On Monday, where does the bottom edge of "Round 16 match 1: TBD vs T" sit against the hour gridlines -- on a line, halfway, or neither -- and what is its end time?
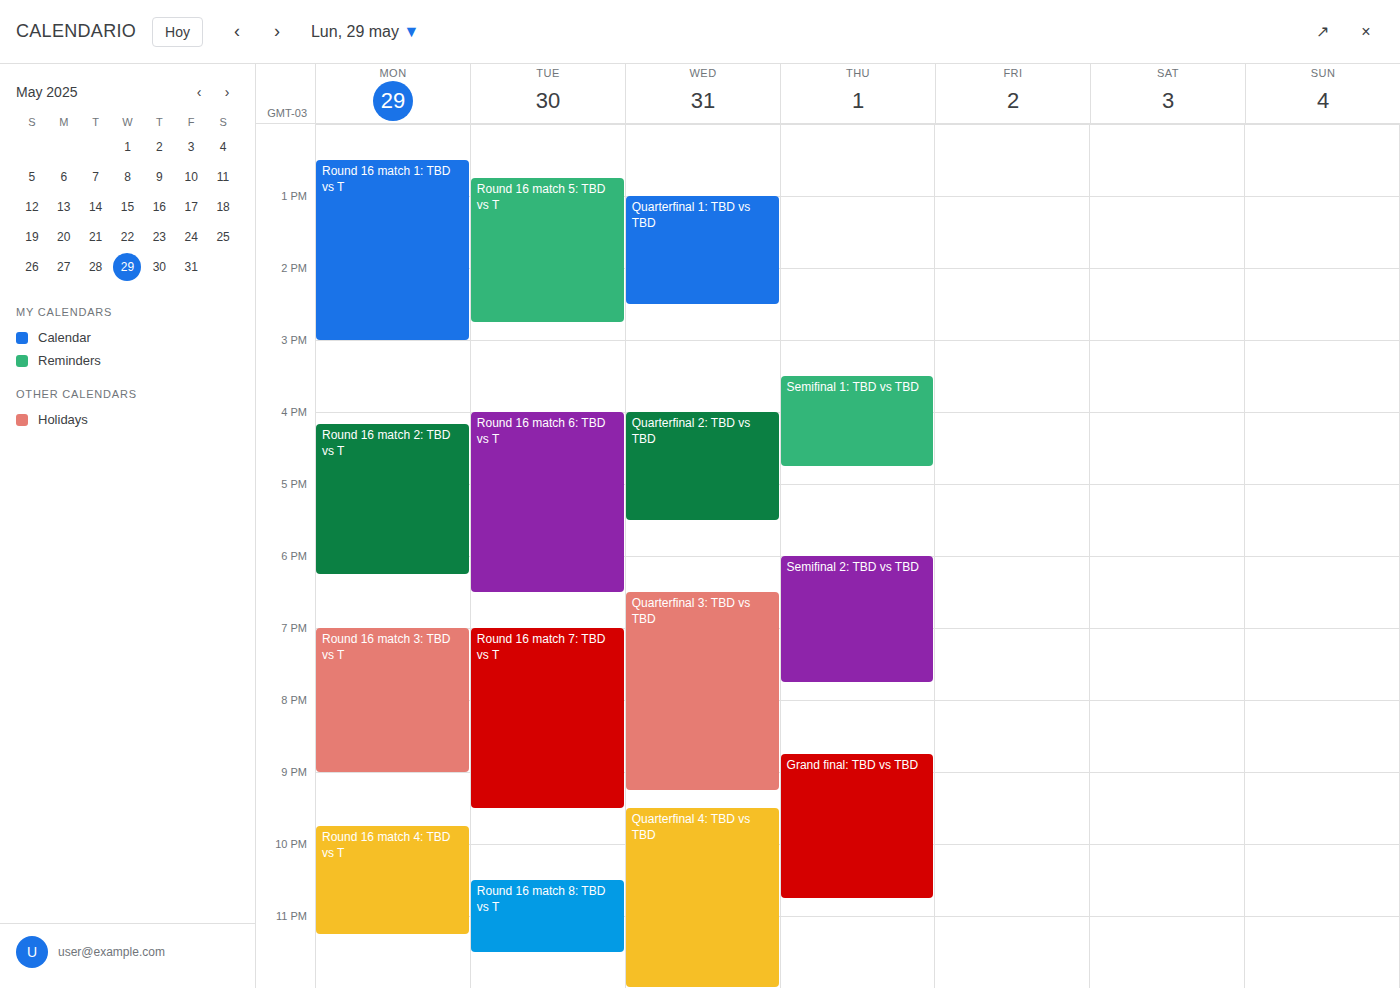
3:00 PM -- exactly on the 3 PM line.